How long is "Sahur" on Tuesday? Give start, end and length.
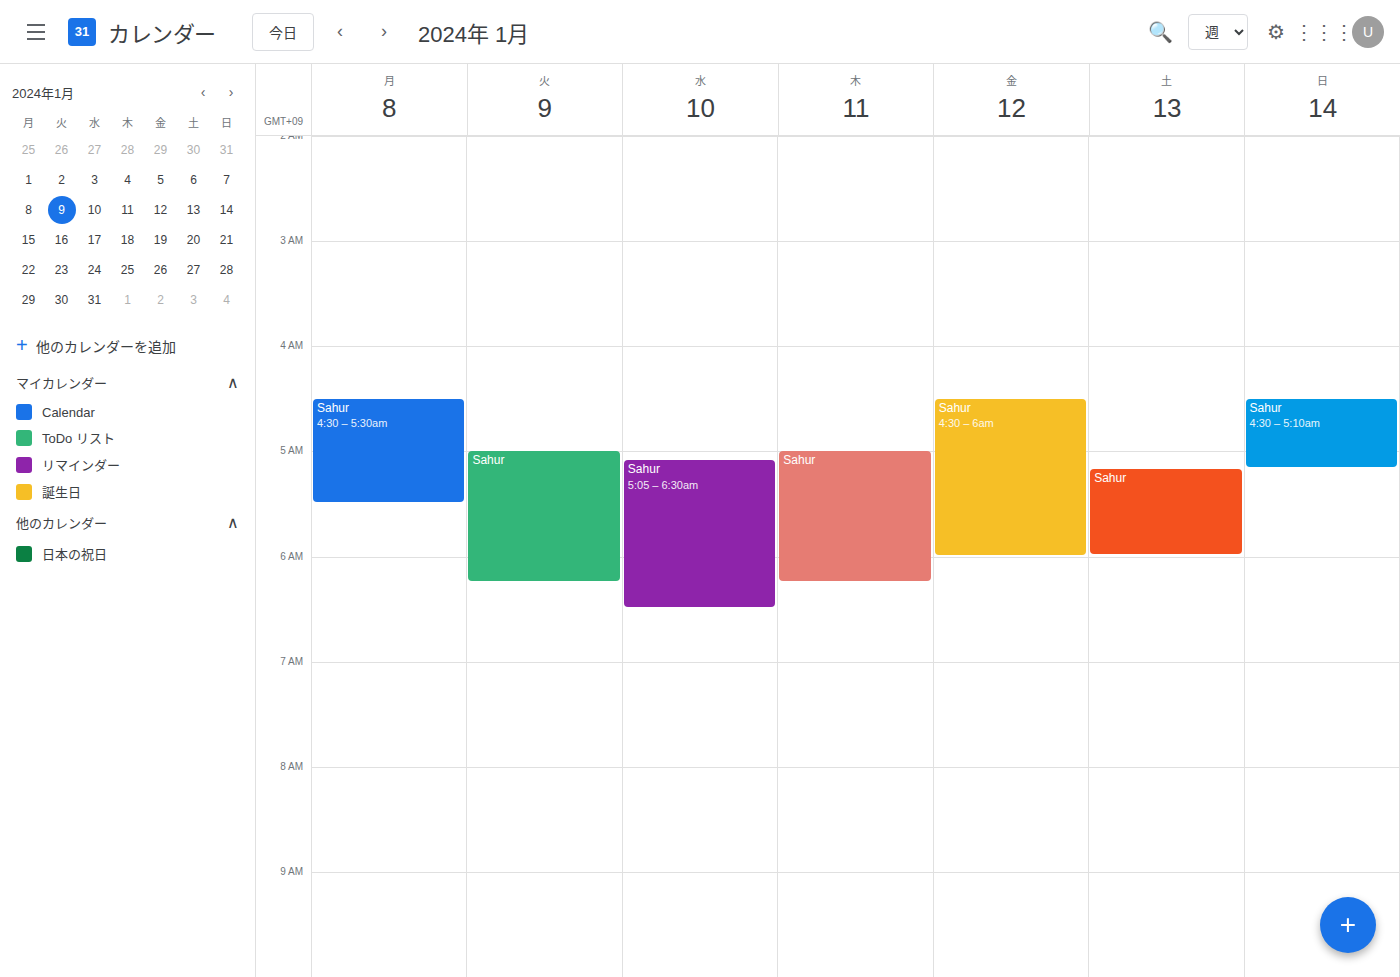
5:00 AM to 6:15 AM, 1 hour 15 minutes